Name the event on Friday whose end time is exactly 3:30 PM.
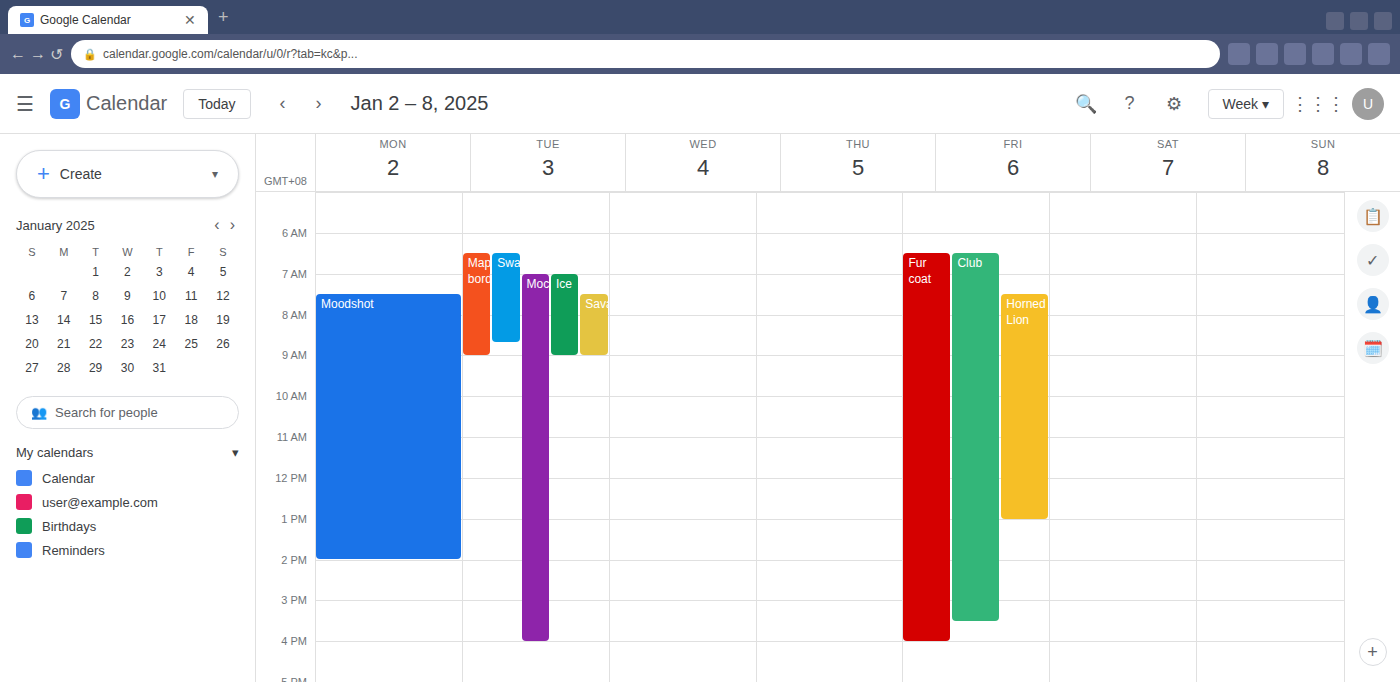
"Club"